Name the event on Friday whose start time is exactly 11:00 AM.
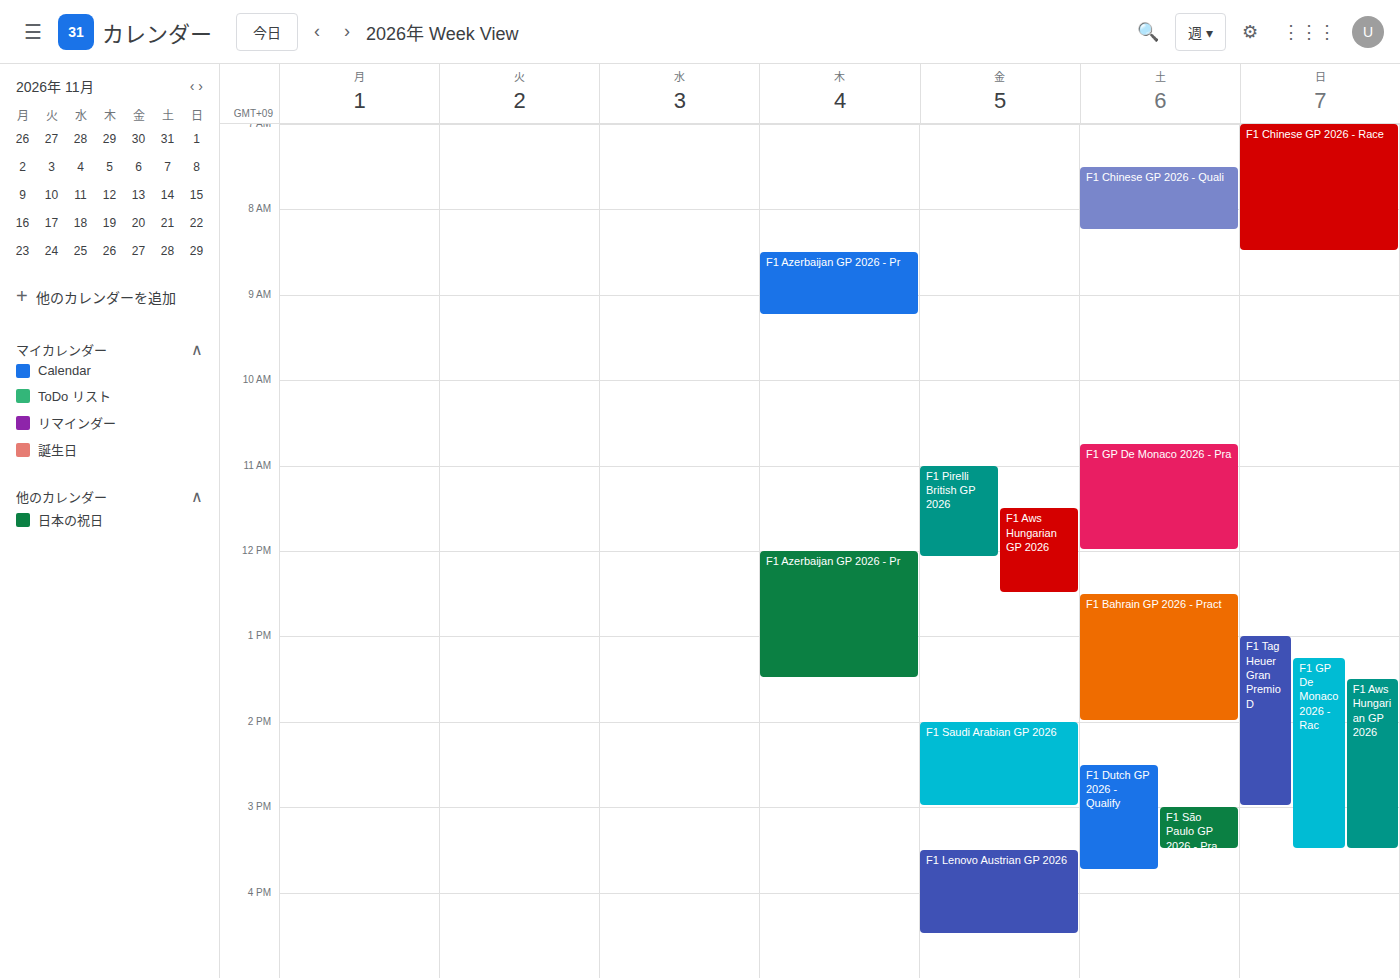
"F1 Pirelli British GP 2026"